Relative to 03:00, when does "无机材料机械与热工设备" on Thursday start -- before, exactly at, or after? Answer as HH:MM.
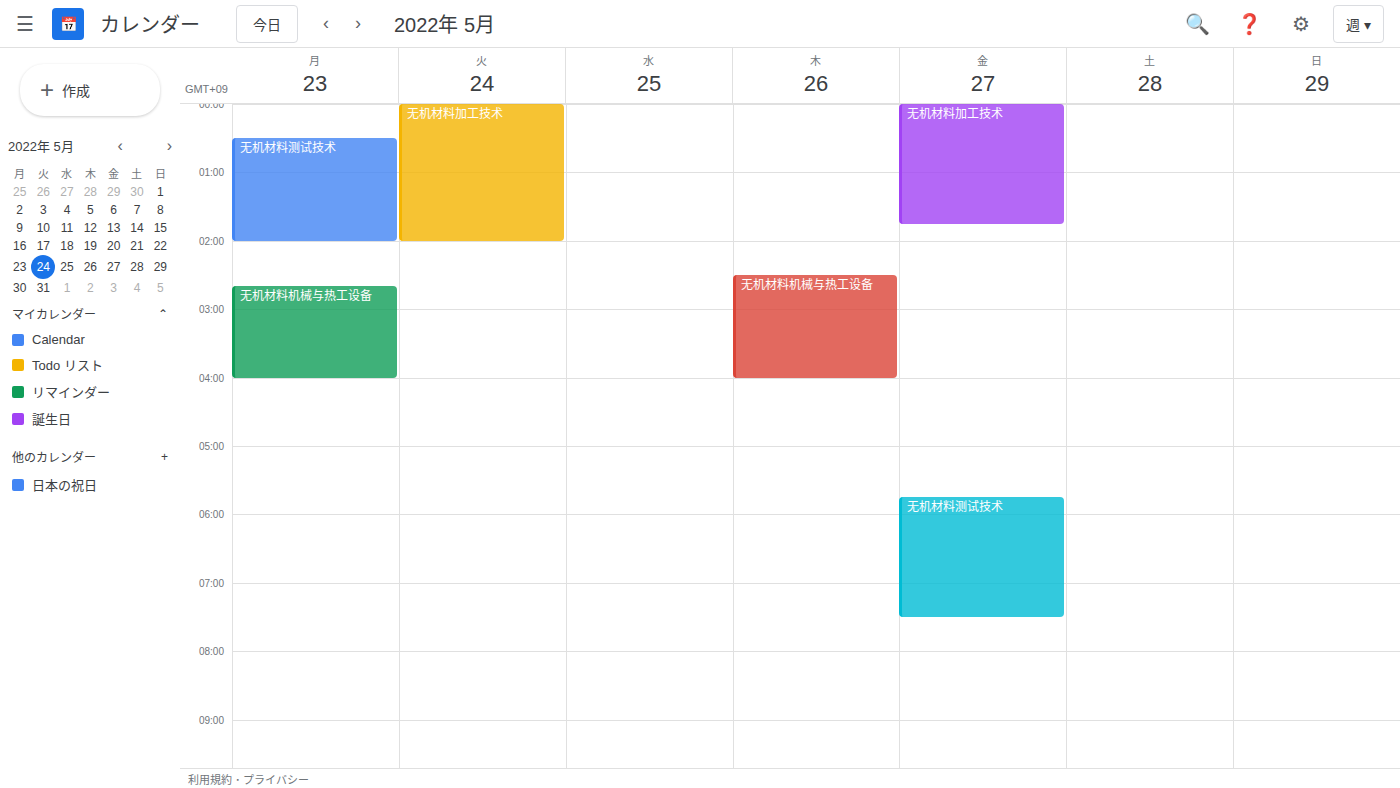
02:30 -- before 03:00, 30 minutes above the 03:00 line.